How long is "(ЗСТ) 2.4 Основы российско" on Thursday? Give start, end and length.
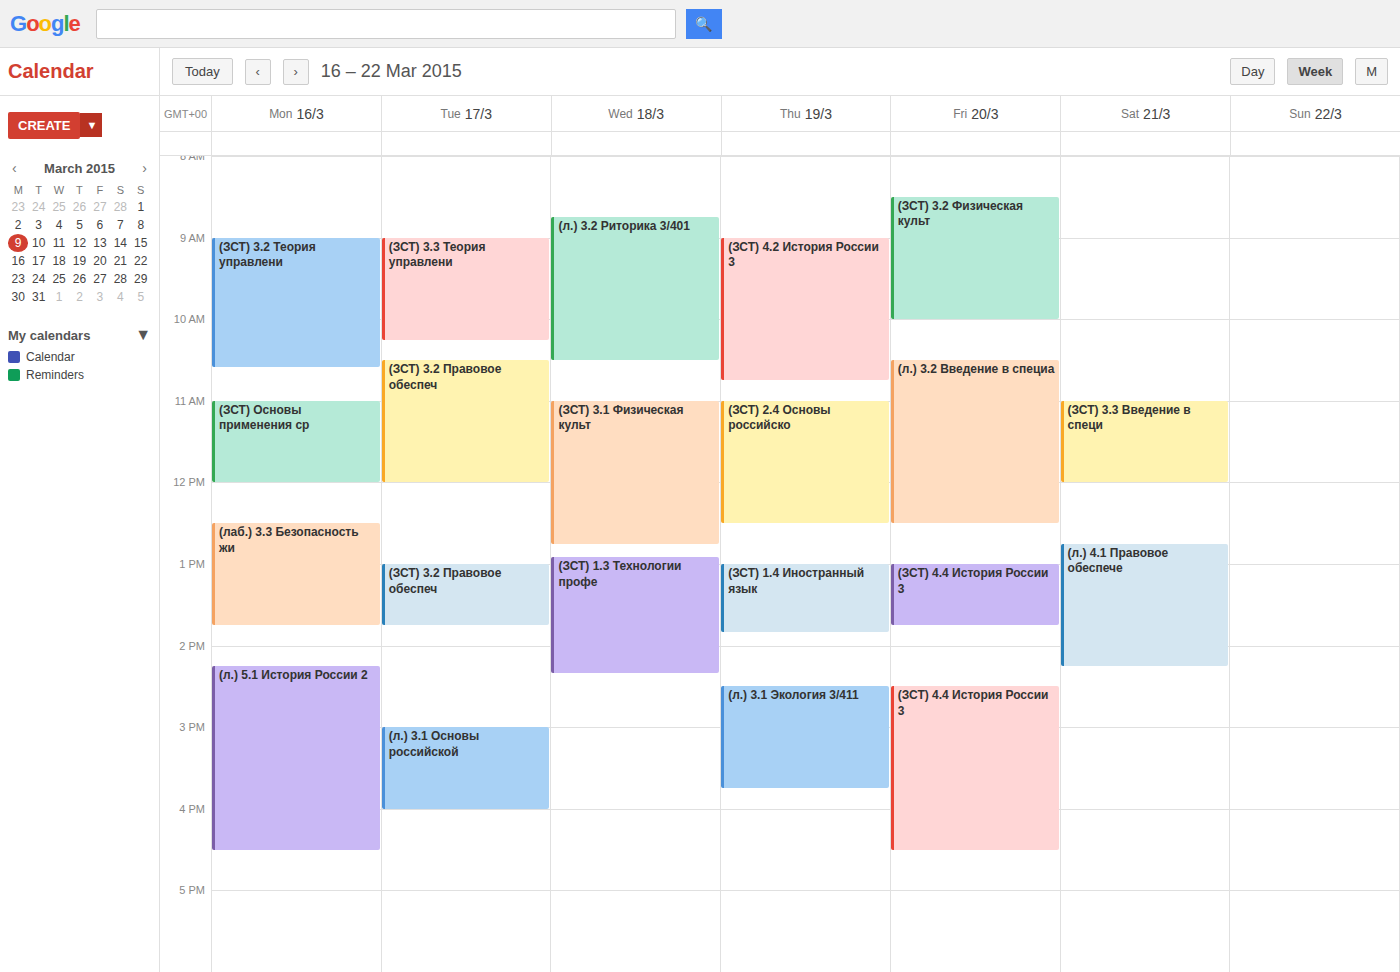
11:00 AM to 12:30 PM, 1 hour 30 minutes